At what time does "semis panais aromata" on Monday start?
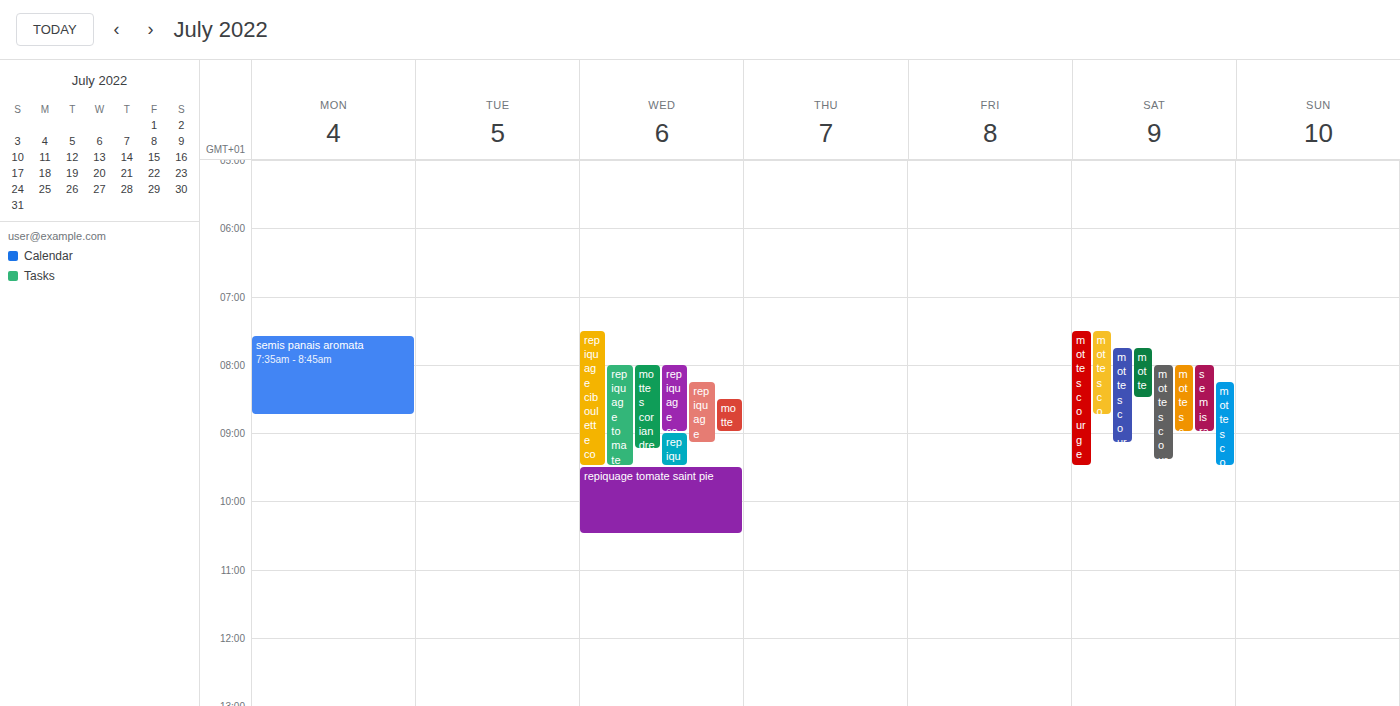
7:35 AM